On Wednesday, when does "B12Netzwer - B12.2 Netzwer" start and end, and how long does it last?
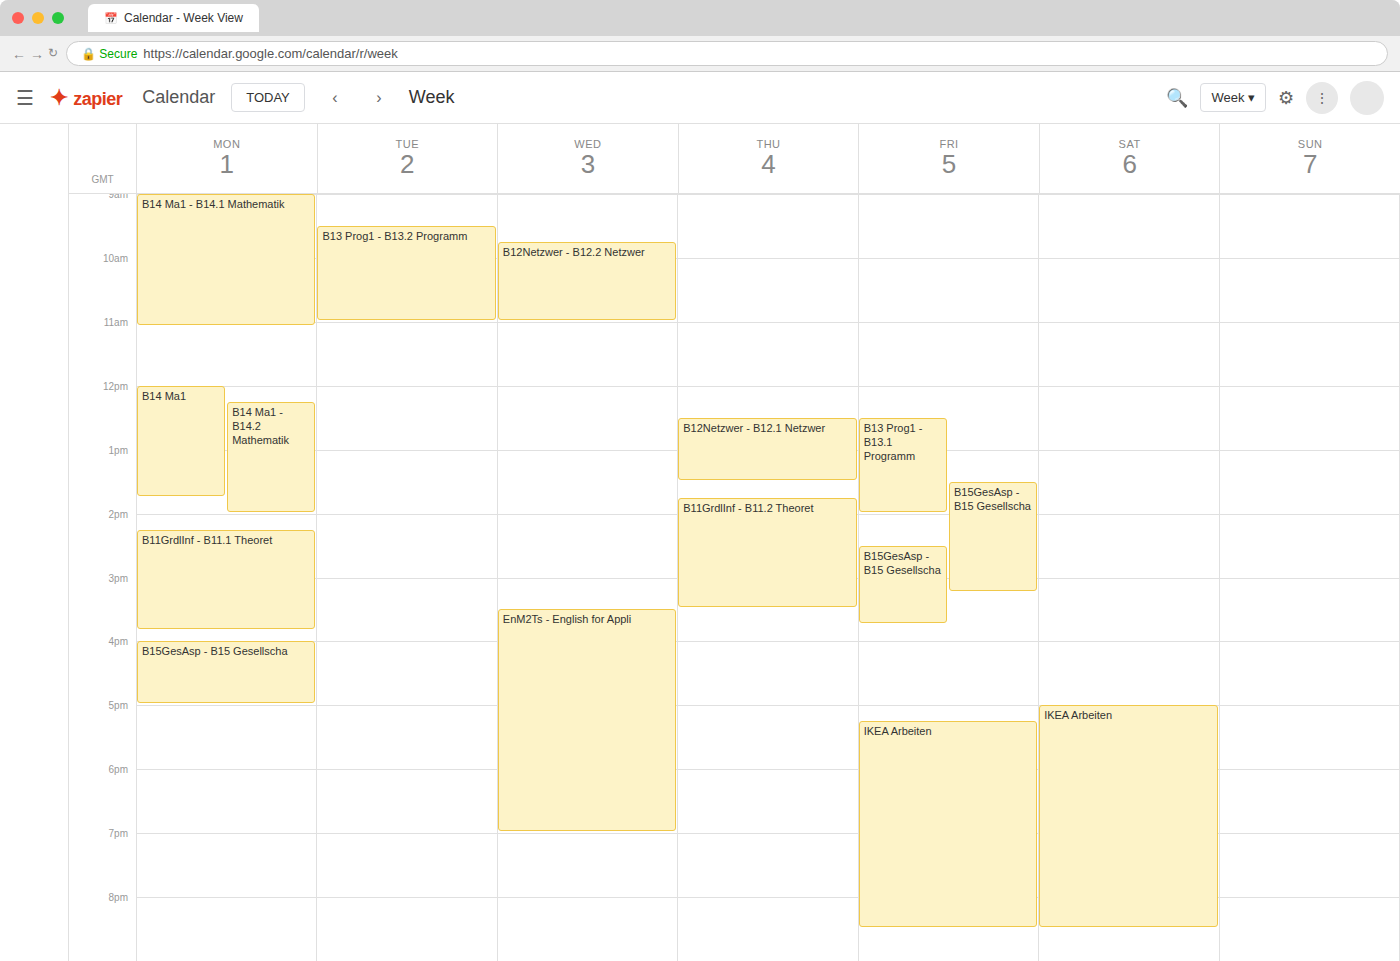
9:45 AM to 11:00 AM, 1 hour 15 minutes